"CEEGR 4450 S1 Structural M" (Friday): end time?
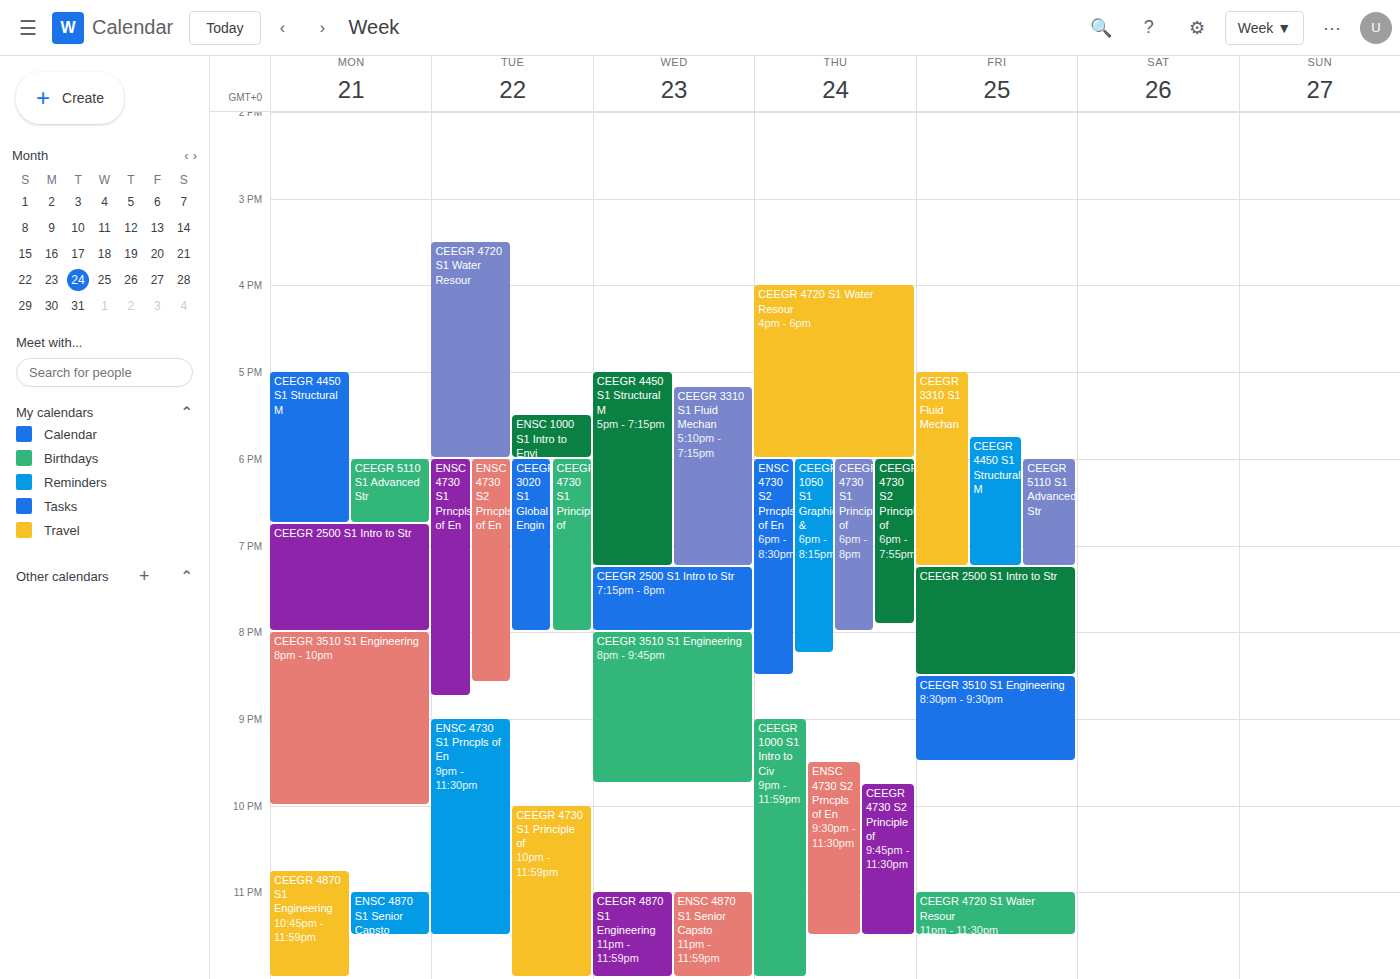
7:15 PM